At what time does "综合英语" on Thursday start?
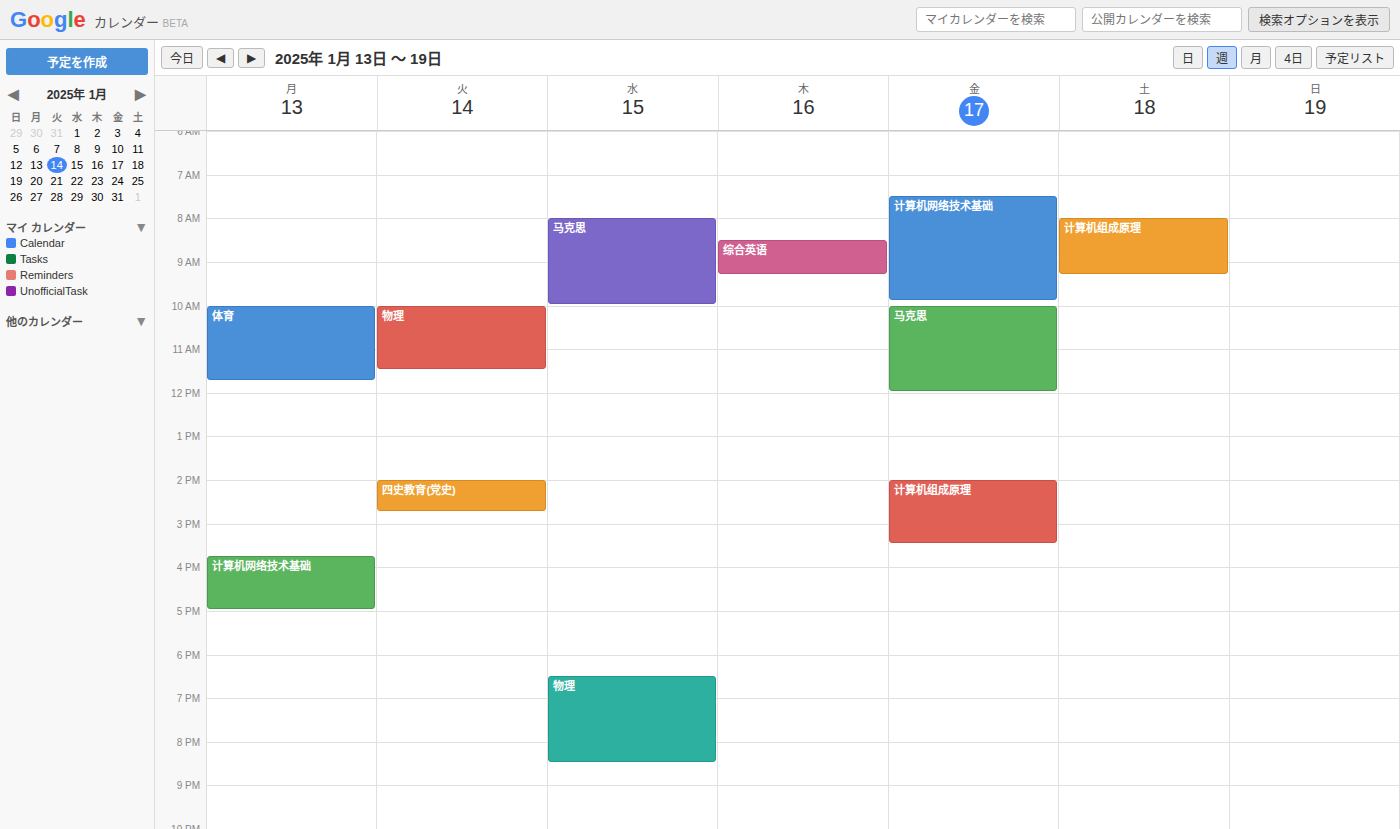
8:30 AM